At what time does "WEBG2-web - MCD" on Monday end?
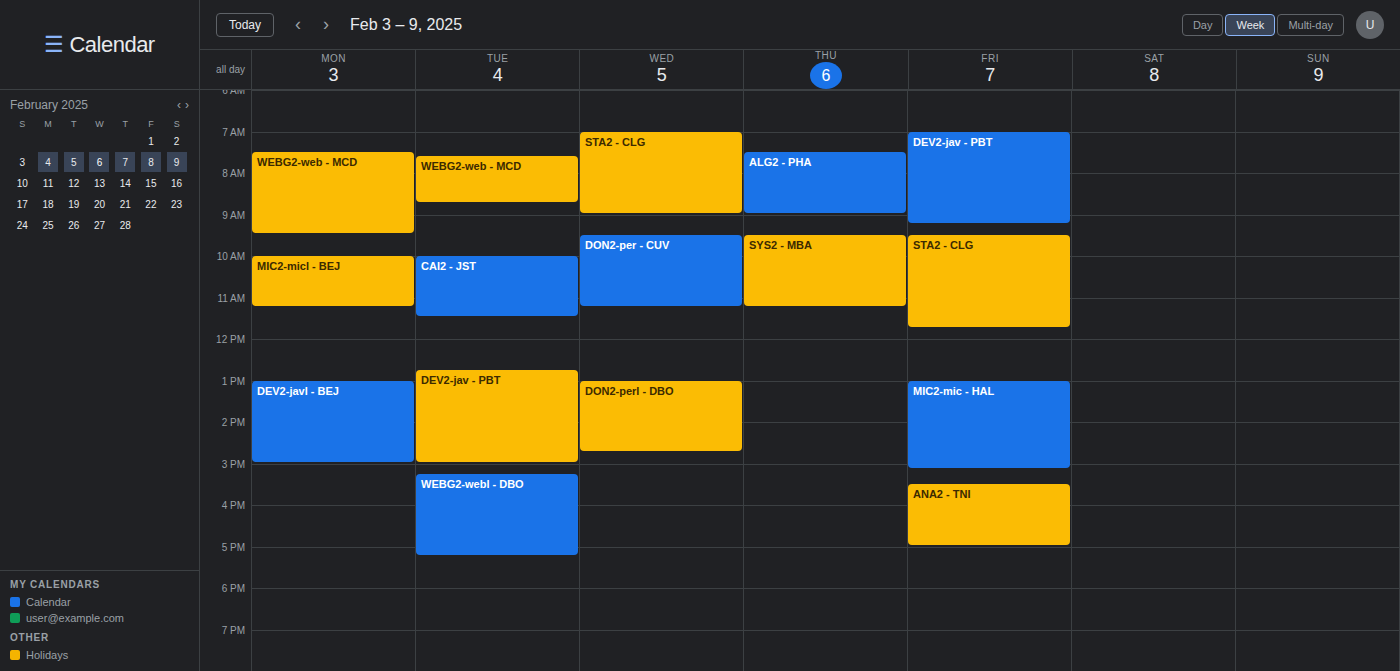
9:30 AM